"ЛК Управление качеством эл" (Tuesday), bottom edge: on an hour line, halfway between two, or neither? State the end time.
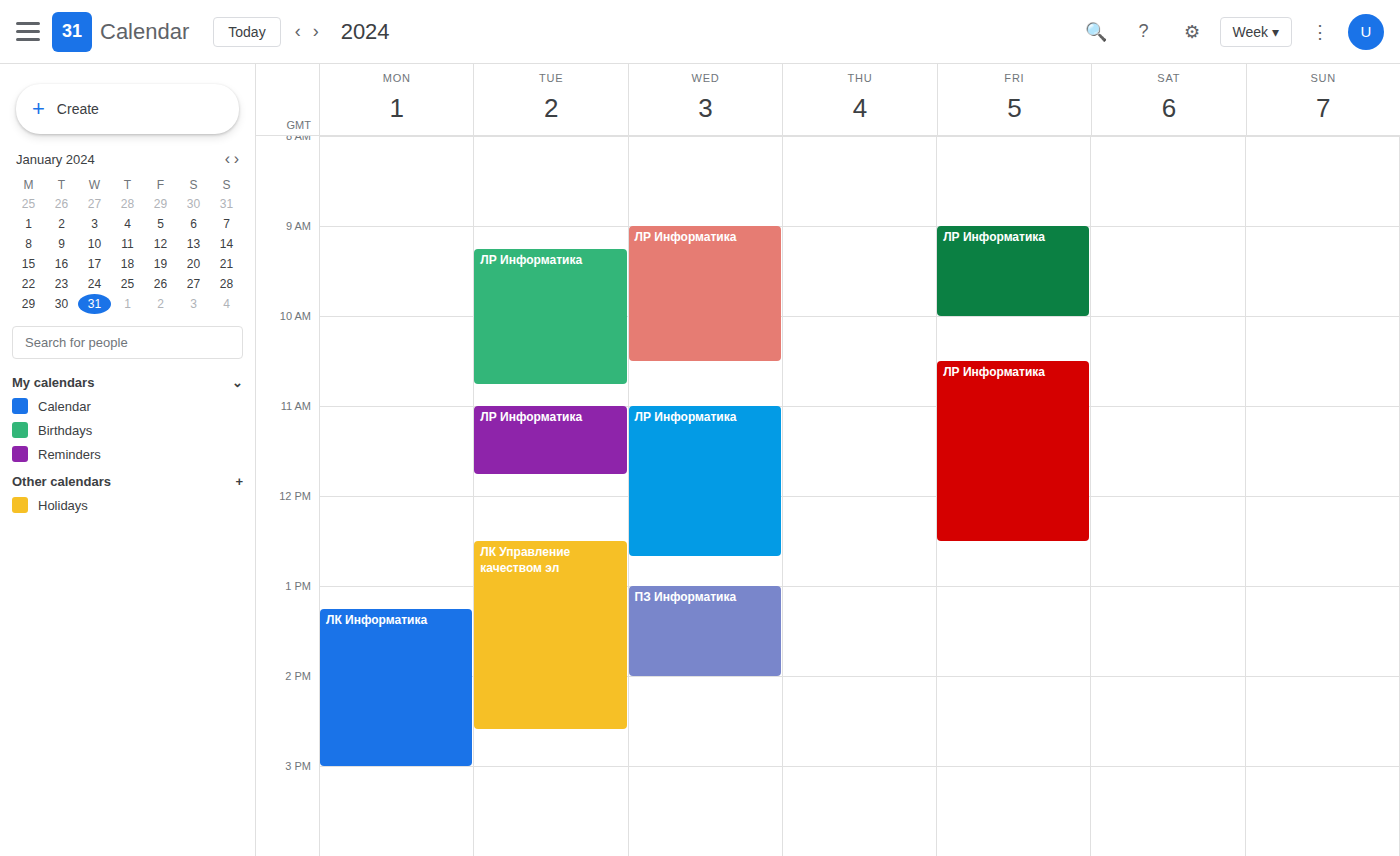
2:35 PM -- neither: 35 minutes below the 2 PM line and 25 minutes above the 3 PM line.